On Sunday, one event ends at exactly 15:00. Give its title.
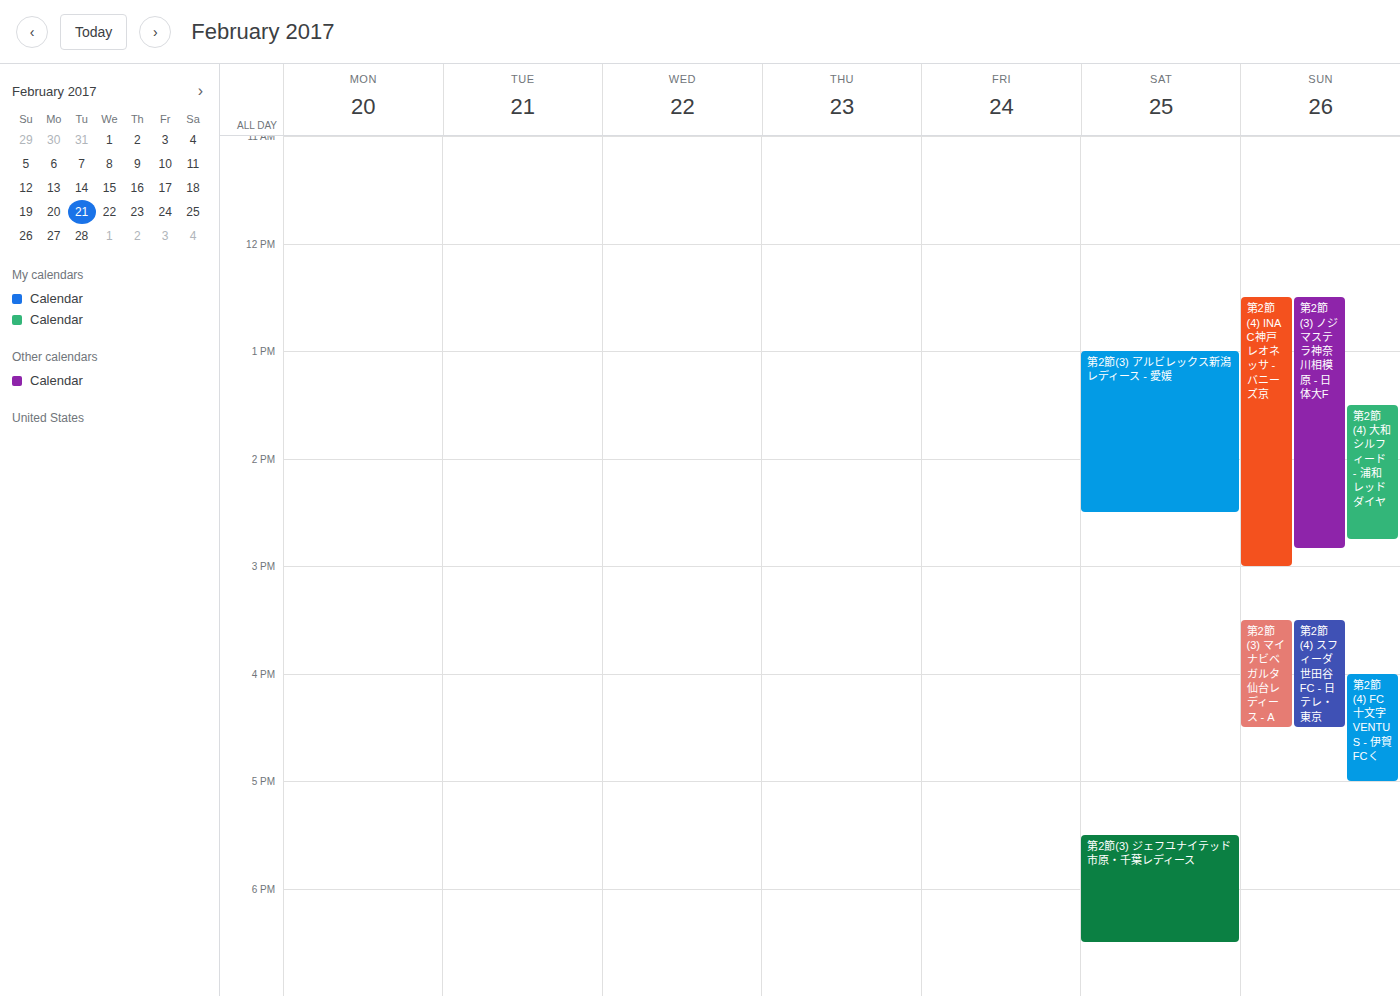
"第2節(4) INAC神戸レオネッサ - バニーズ京"